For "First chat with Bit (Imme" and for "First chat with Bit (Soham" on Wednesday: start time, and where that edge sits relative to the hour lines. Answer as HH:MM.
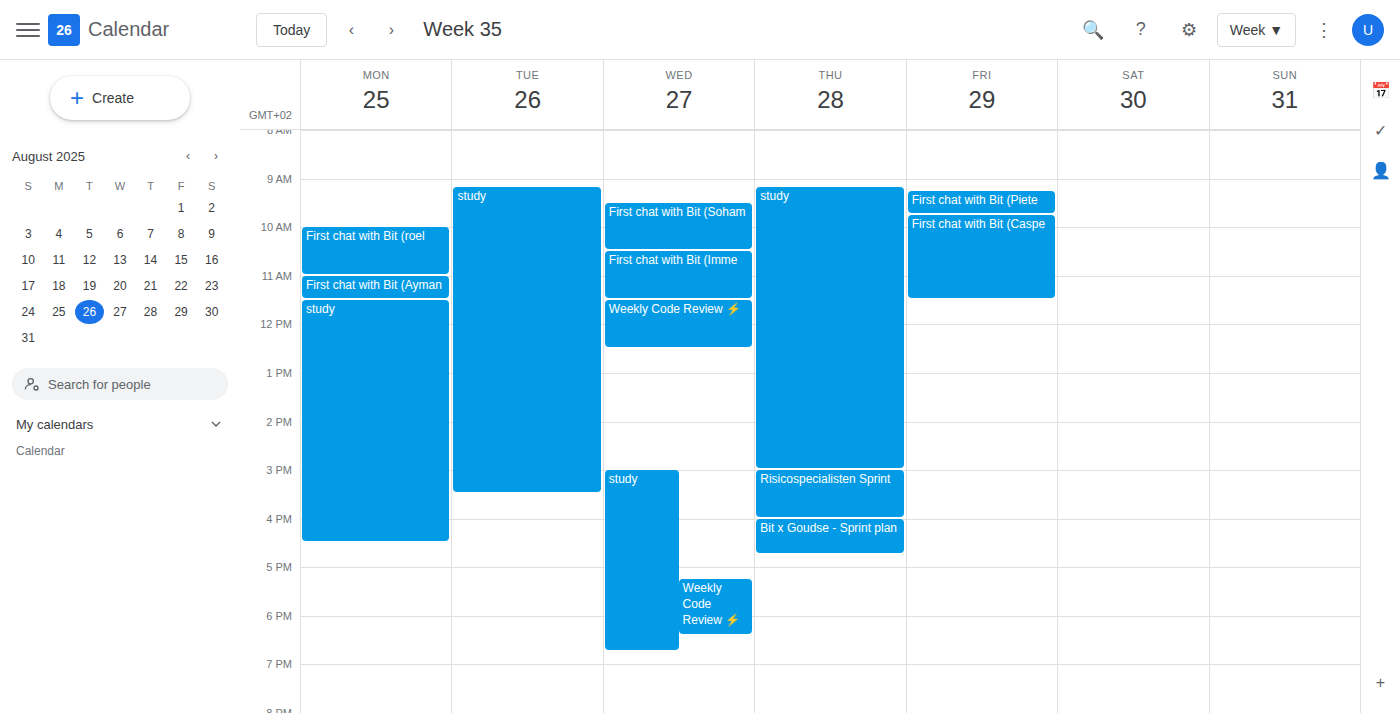
"First chat with Bit (Imme": 10:30, halfway between the 10:00 and 11:00 lines. "First chat with Bit (Soham": 09:30, halfway between the 09:00 and 10:00 lines.